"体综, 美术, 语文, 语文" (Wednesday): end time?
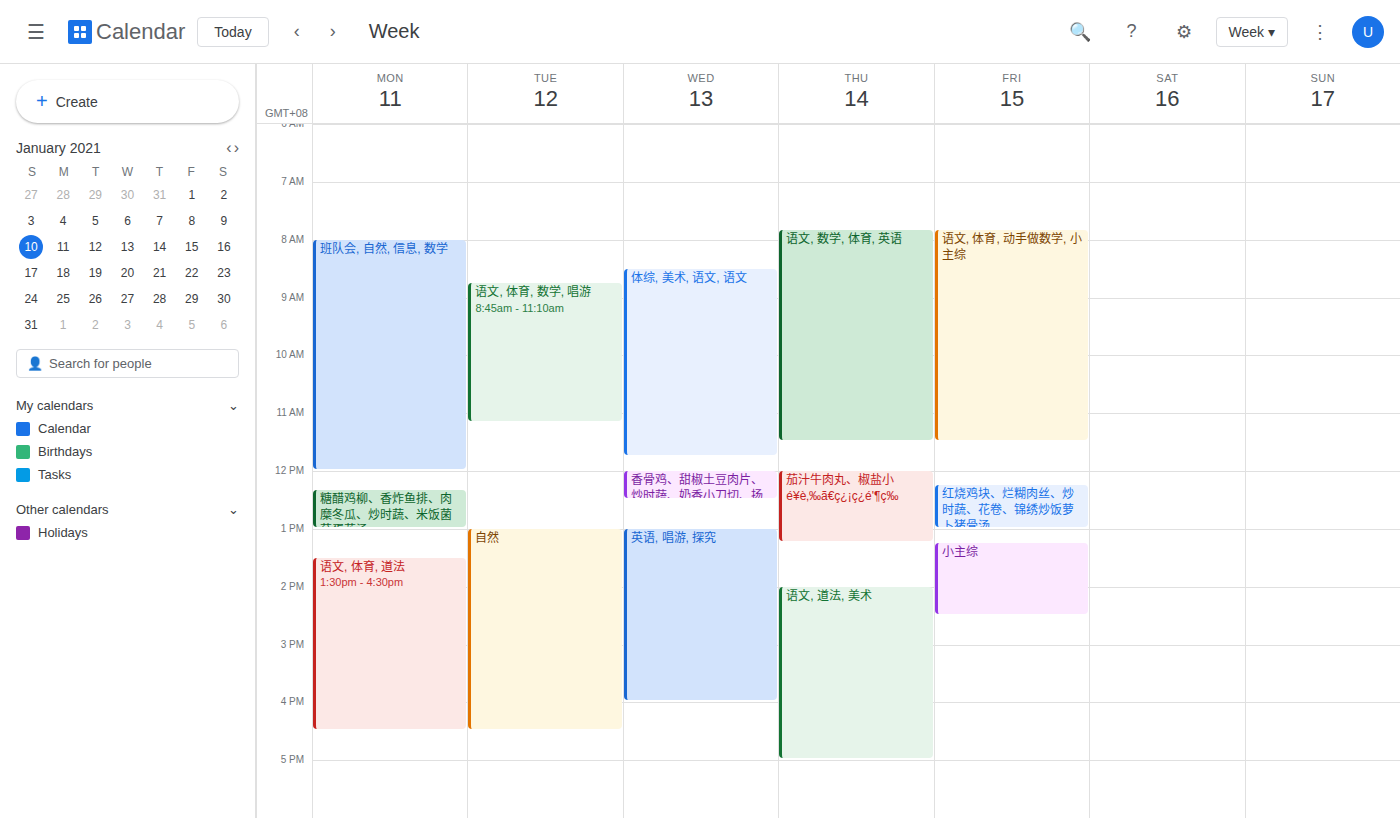
11:45 AM